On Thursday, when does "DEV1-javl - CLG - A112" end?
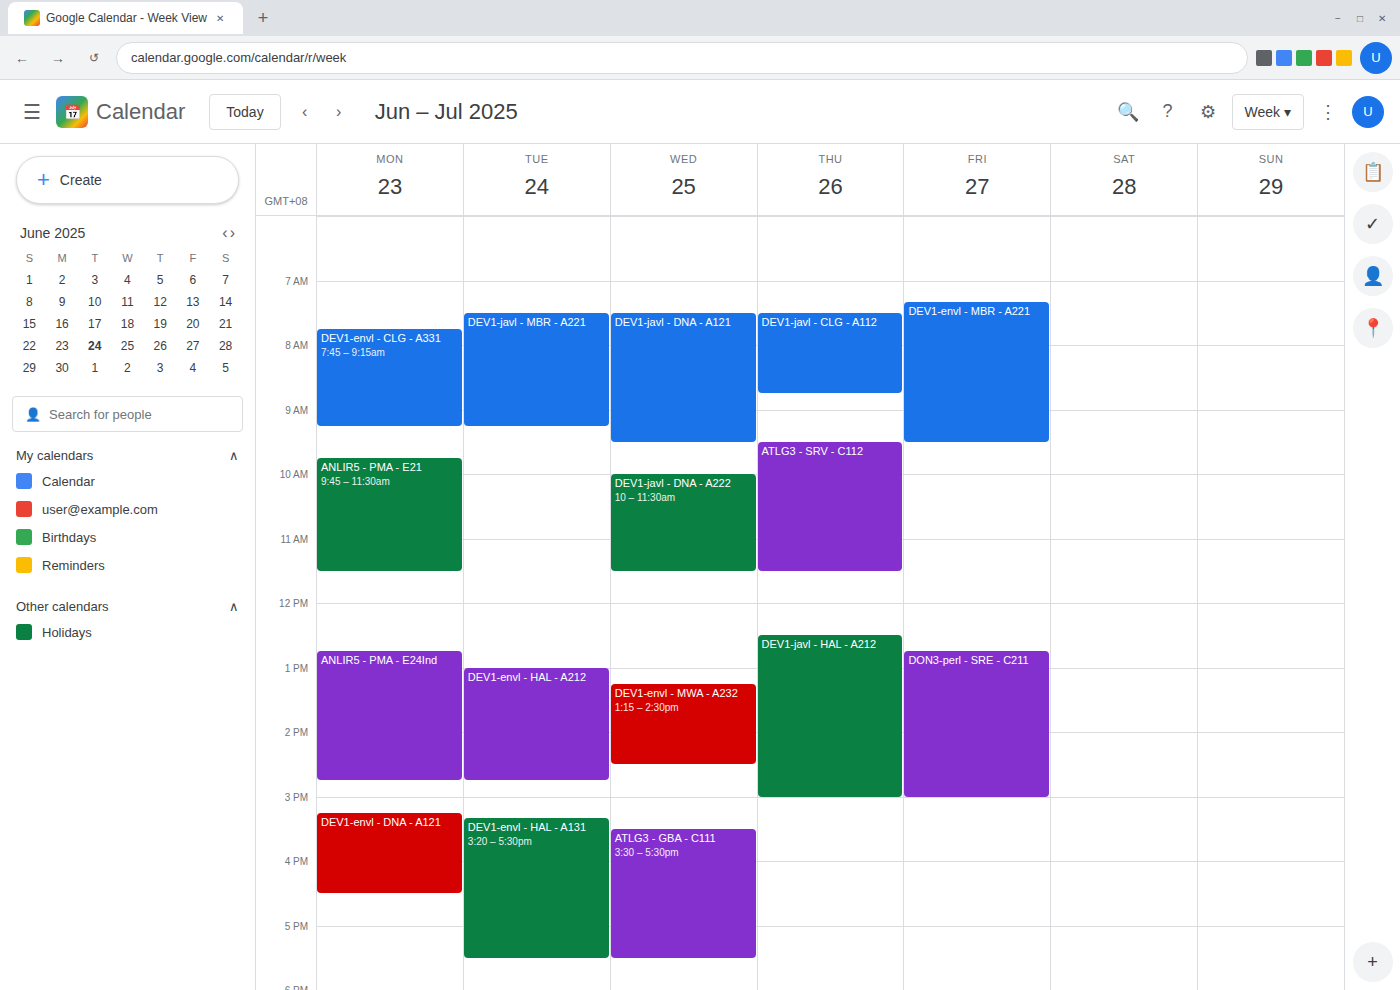
8:45 AM